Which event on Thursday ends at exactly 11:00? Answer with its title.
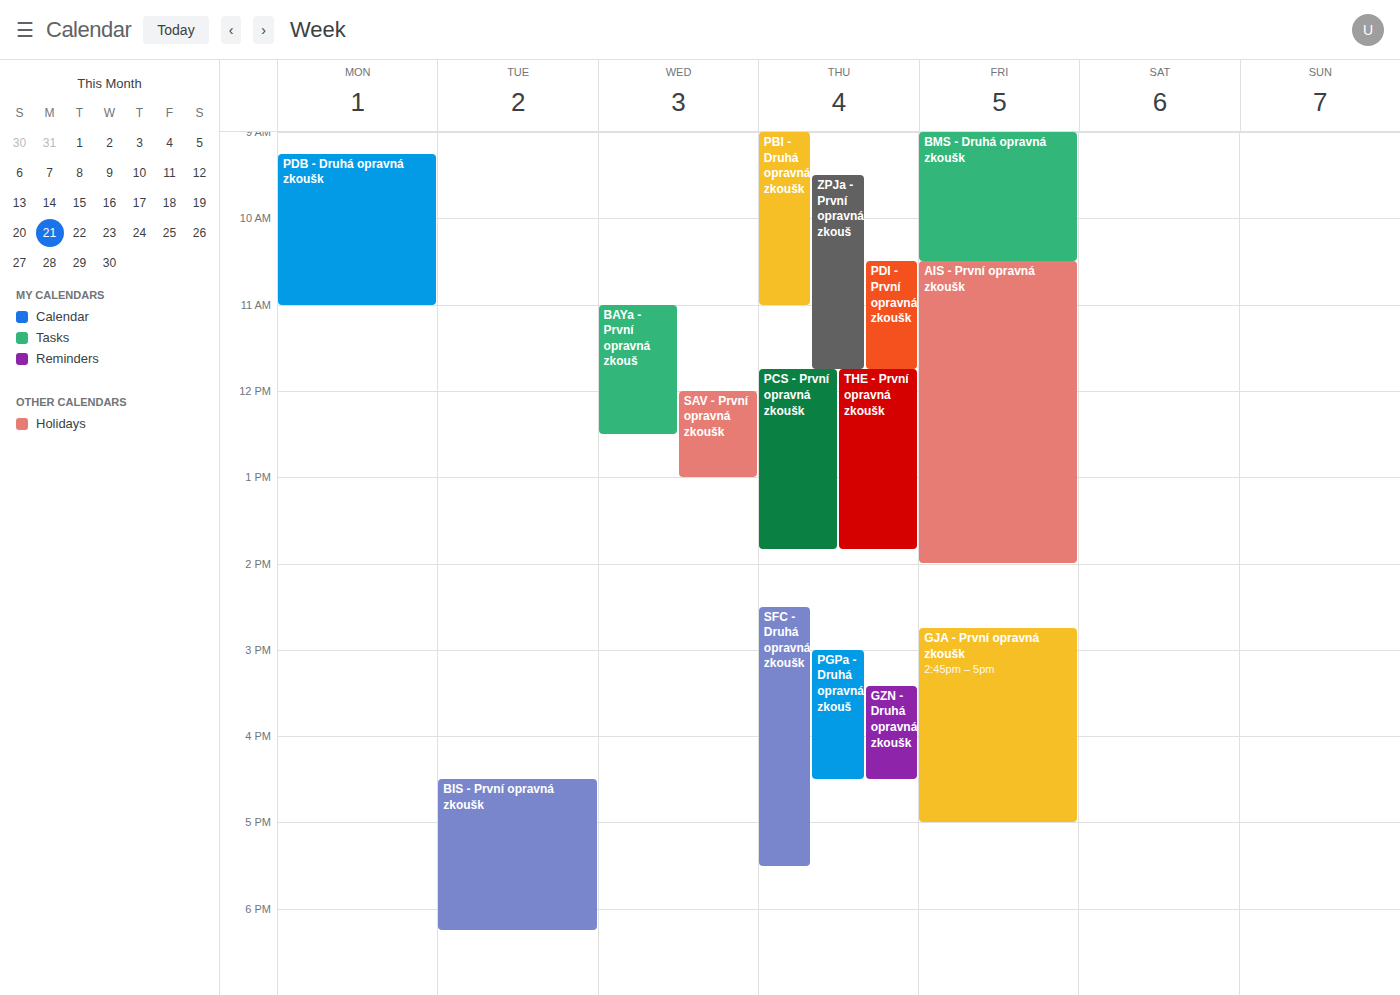
"PBI - Druhá opravná zkoušk"